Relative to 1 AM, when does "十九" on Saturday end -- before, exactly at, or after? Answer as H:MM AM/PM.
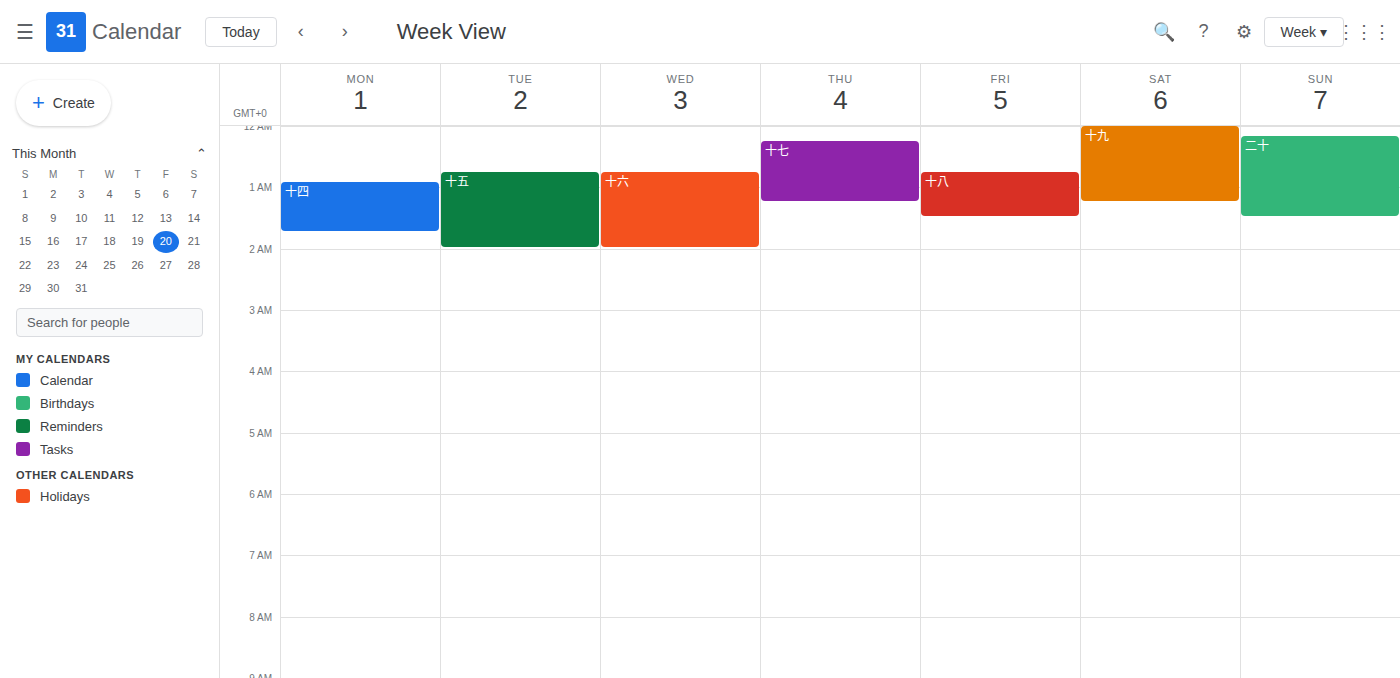
1:15 AM -- after 1 AM, 15 minutes below the 1 AM line.